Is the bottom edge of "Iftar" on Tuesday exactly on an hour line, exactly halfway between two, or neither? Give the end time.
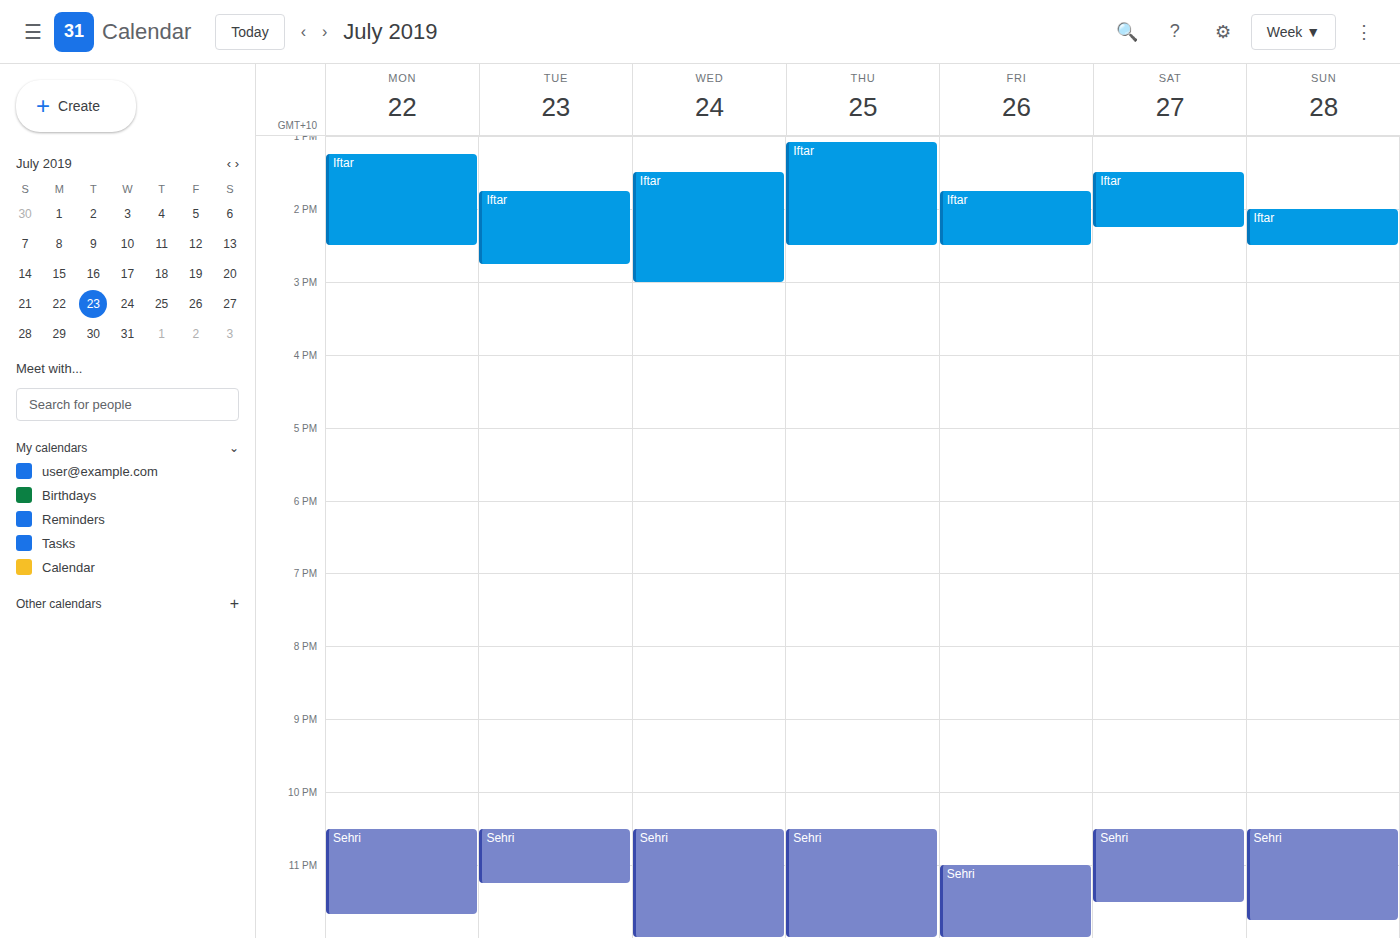
2:45 PM -- neither: three quarters of the way from the 2 PM line to the 3 PM line.